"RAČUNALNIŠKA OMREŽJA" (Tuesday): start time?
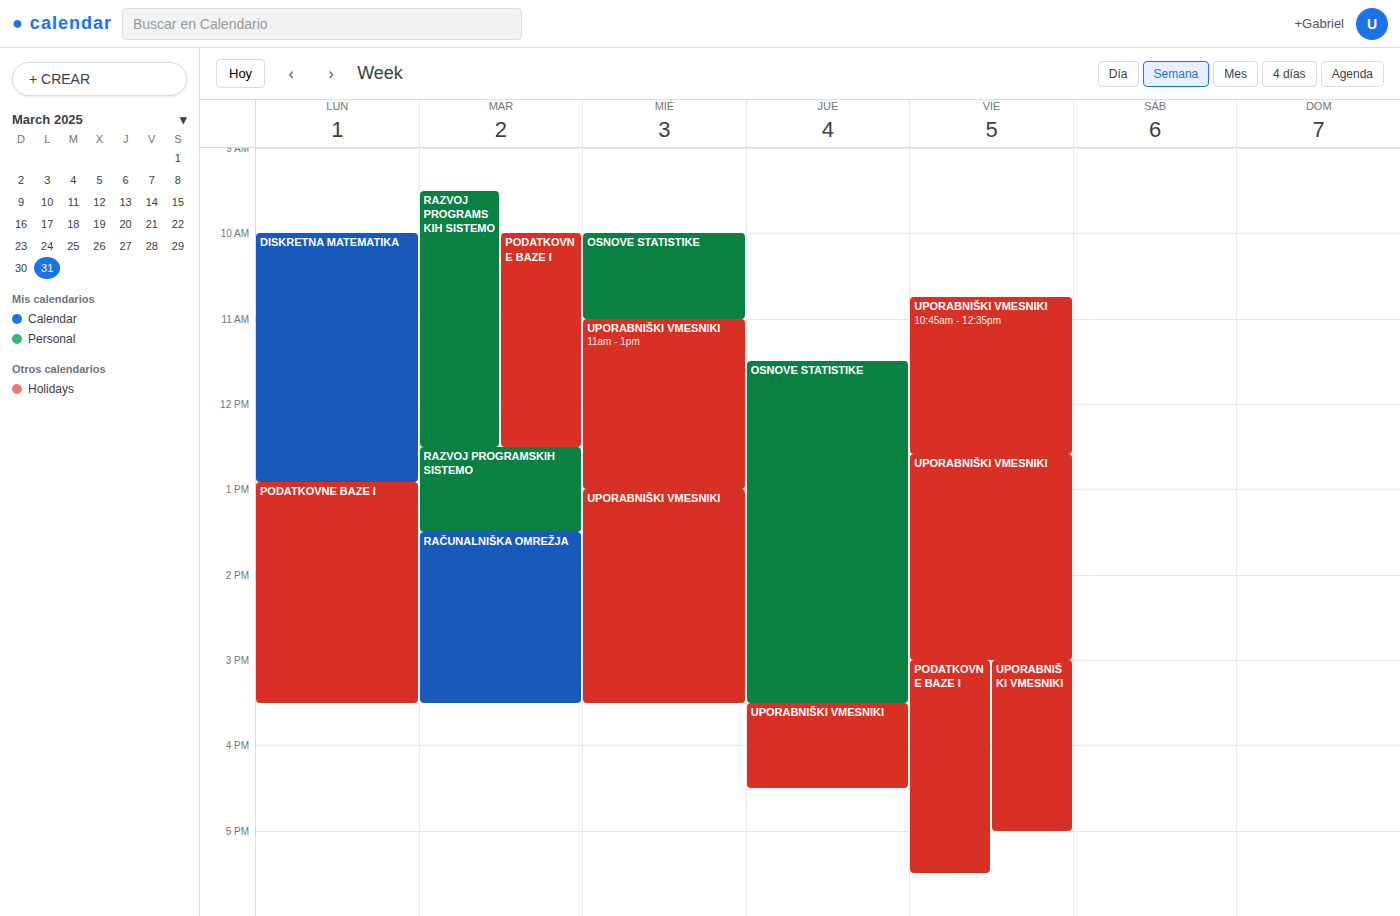
1:30 PM